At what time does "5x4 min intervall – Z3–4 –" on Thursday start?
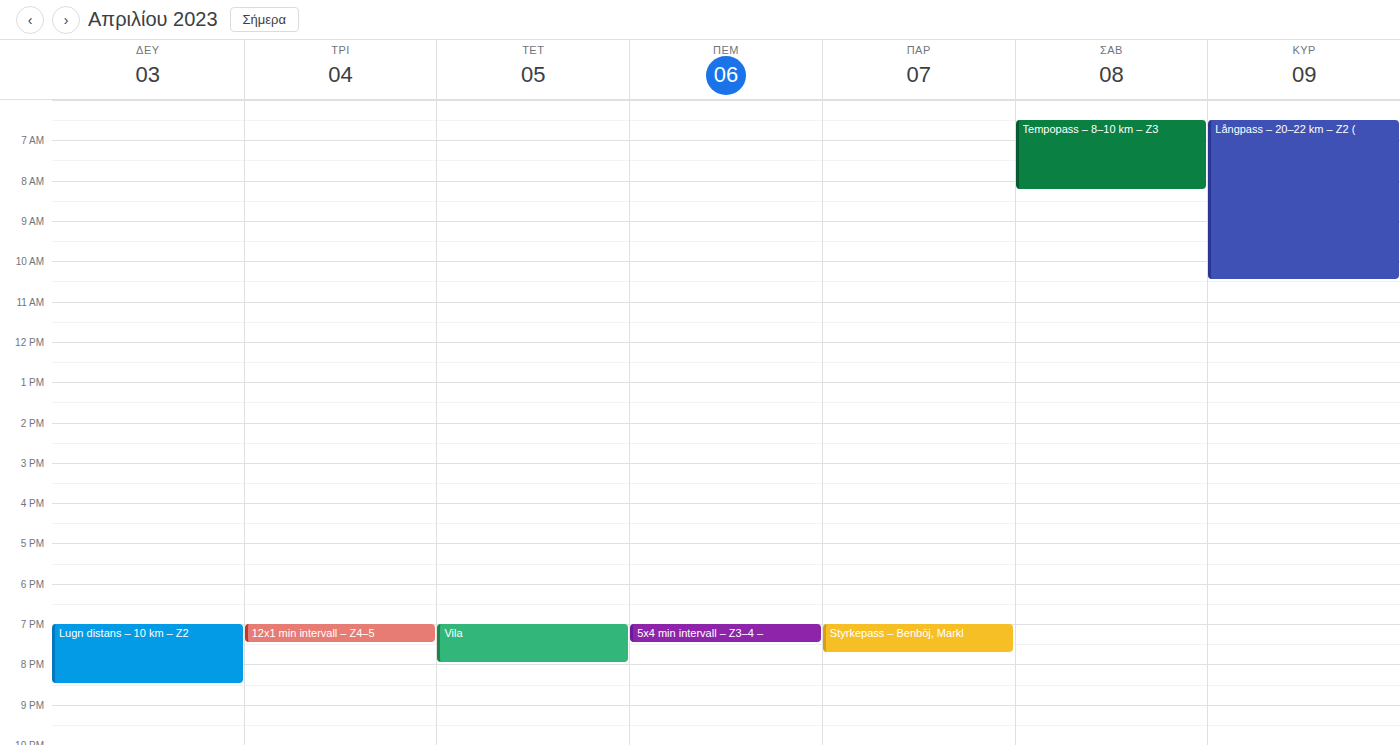
7:00 PM